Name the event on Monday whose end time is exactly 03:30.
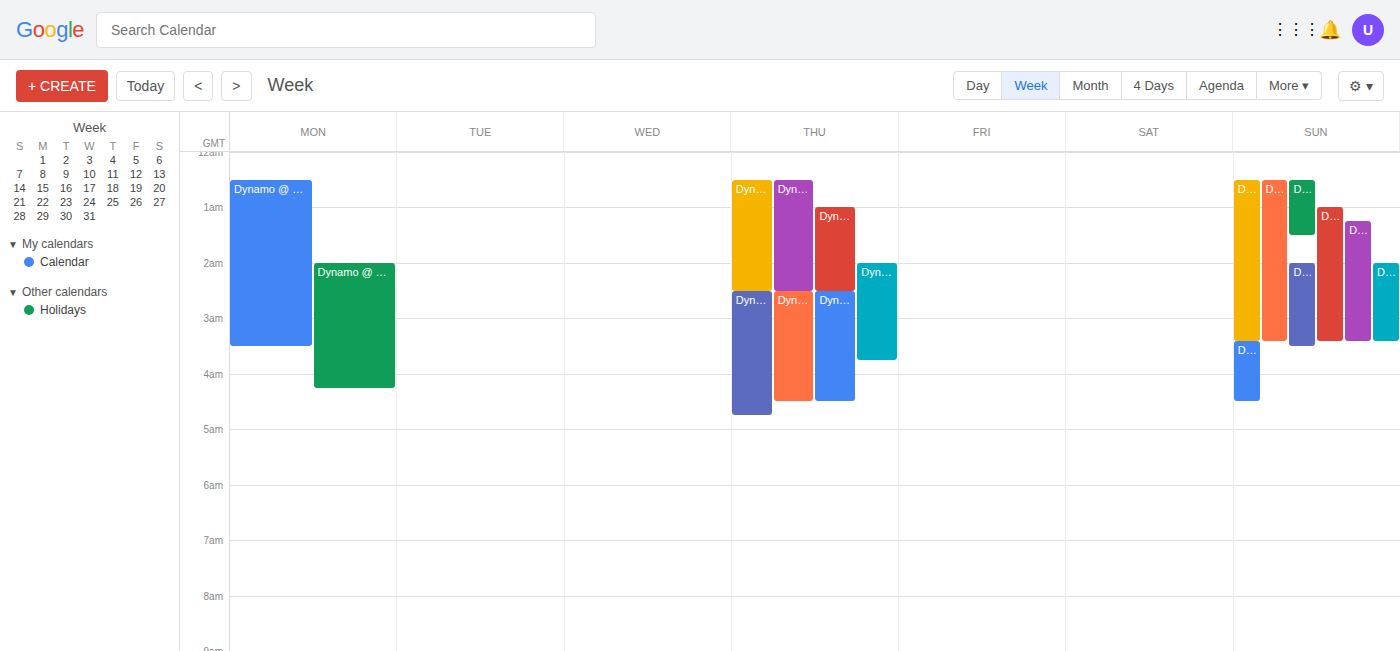
"Dynamo @ LAFC"